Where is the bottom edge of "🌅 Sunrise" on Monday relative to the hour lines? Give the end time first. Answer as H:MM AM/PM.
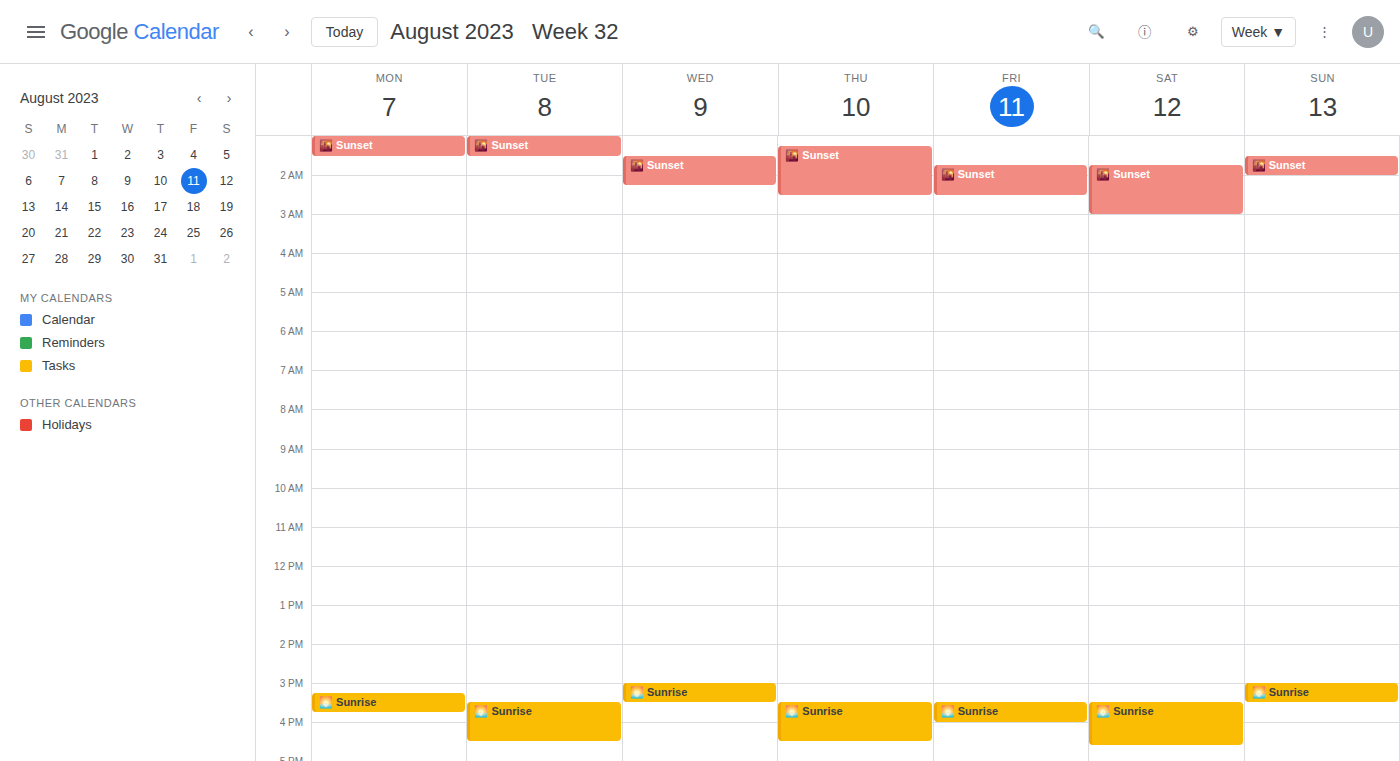
3:45 PM -- neither: three quarters of the way from the 3 PM line to the 4 PM line.